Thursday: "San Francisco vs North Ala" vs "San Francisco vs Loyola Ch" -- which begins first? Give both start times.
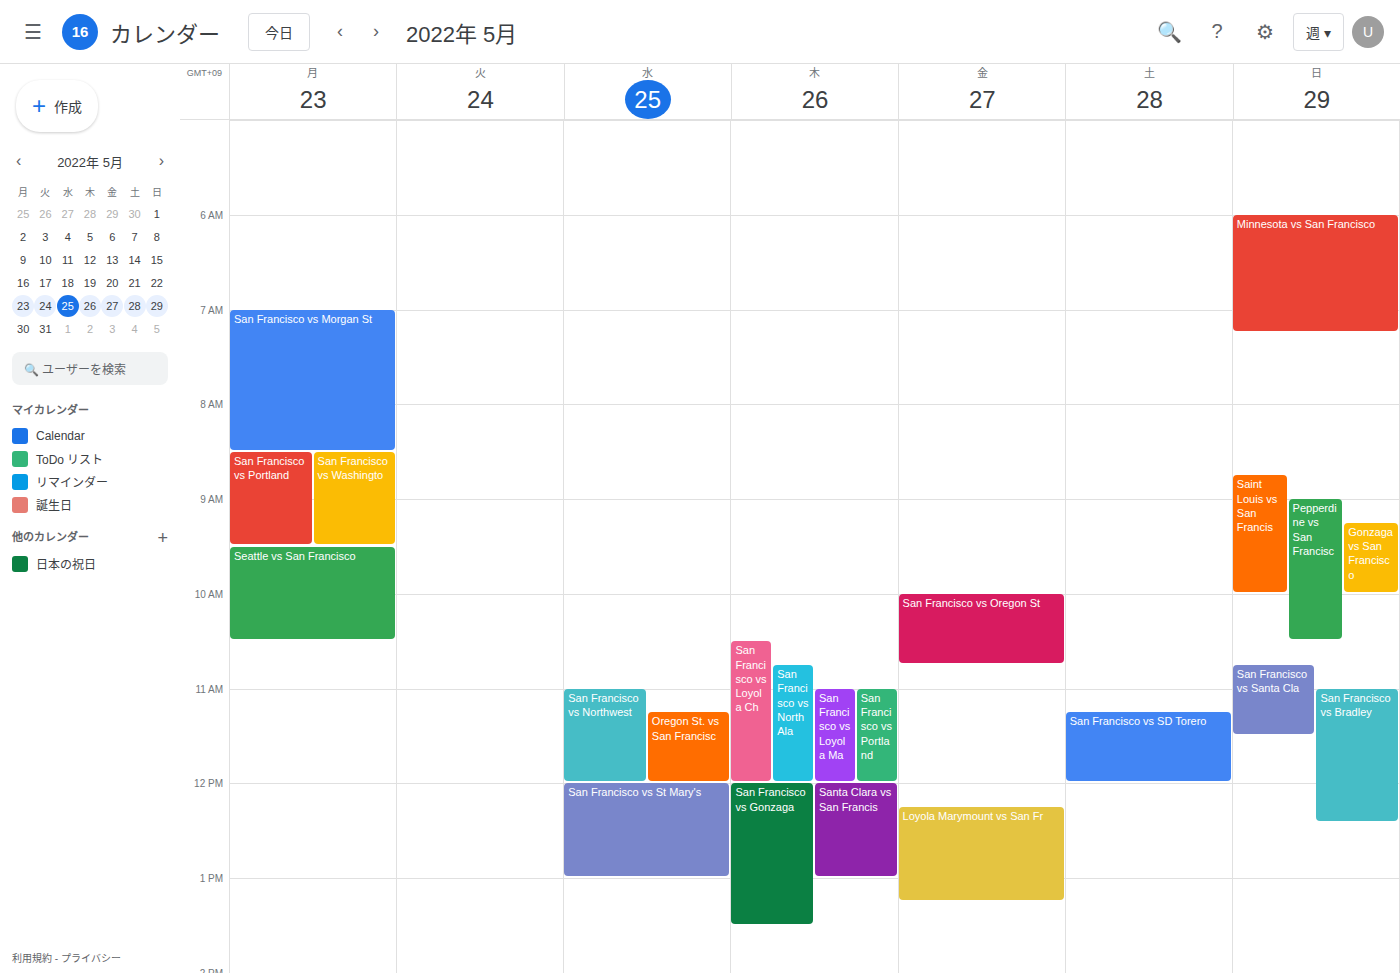
"San Francisco vs Loyola Ch" 10:30 AM; "San Francisco vs North Ala" 10:45 AM.